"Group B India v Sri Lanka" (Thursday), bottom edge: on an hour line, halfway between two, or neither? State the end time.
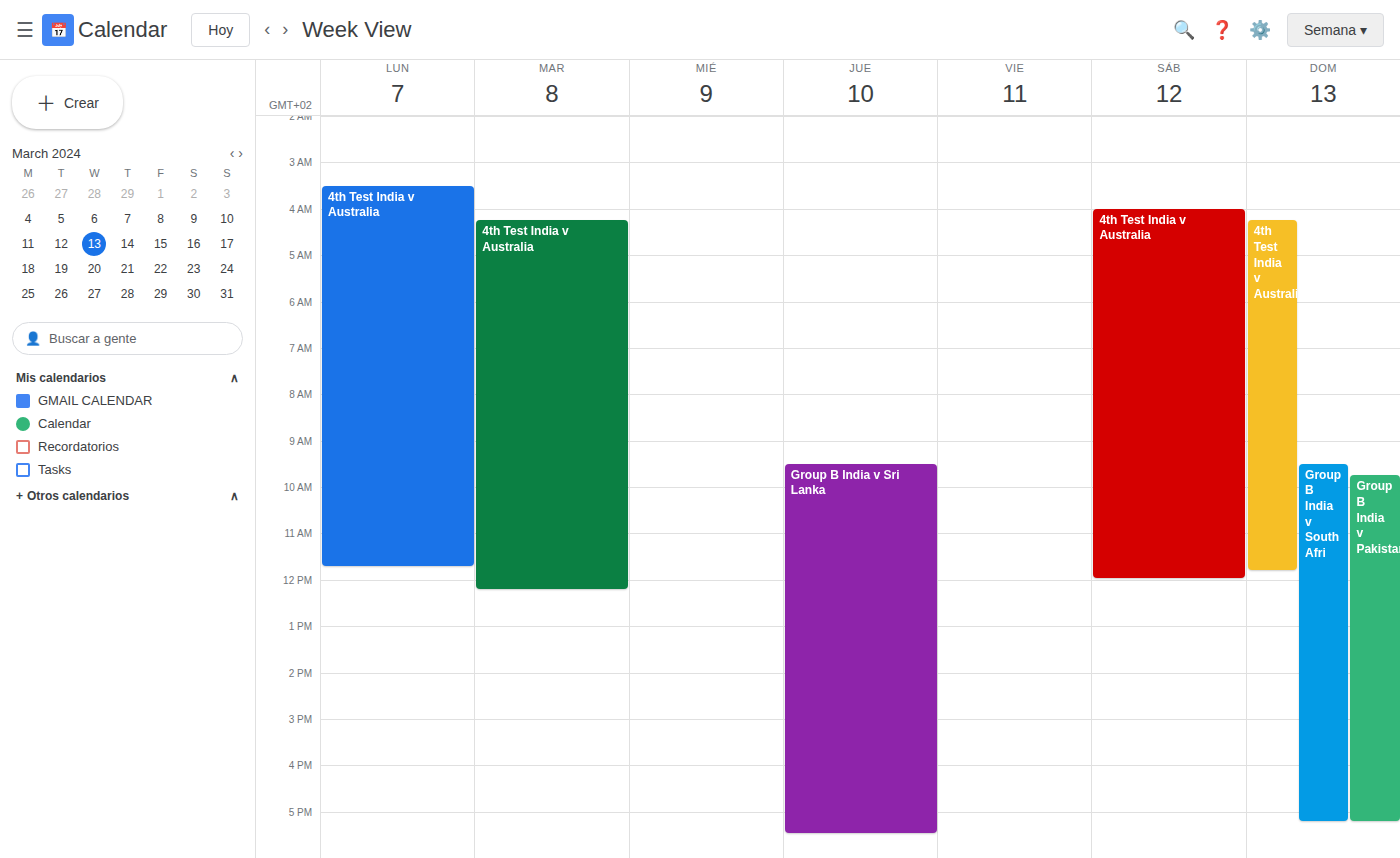
5:30 PM -- halfway between the 5 PM and 6 PM lines.